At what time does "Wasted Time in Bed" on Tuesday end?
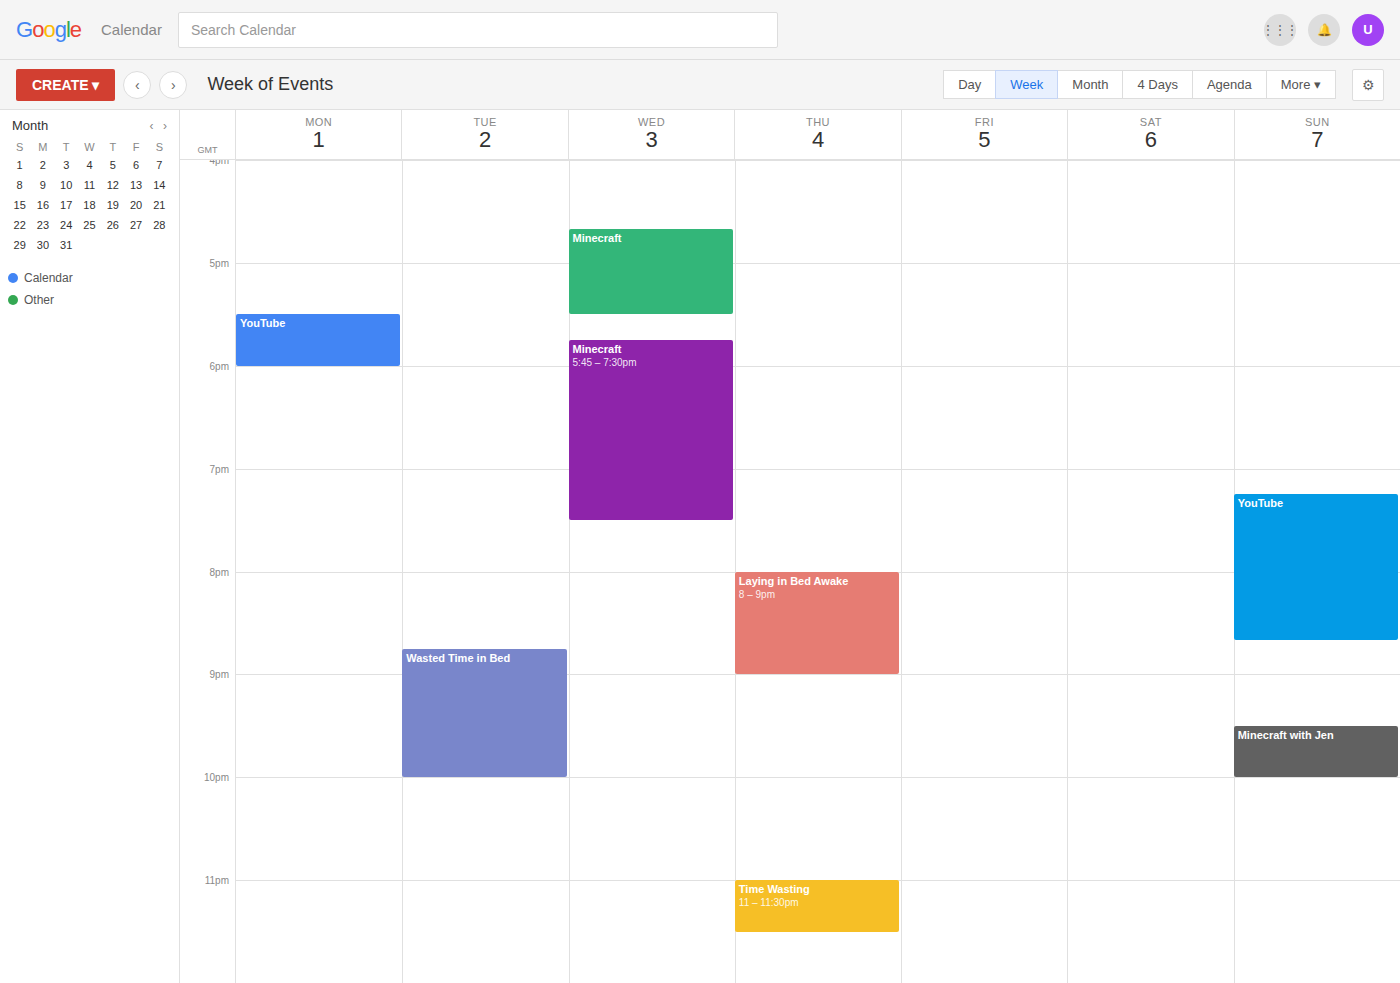
10:00 PM